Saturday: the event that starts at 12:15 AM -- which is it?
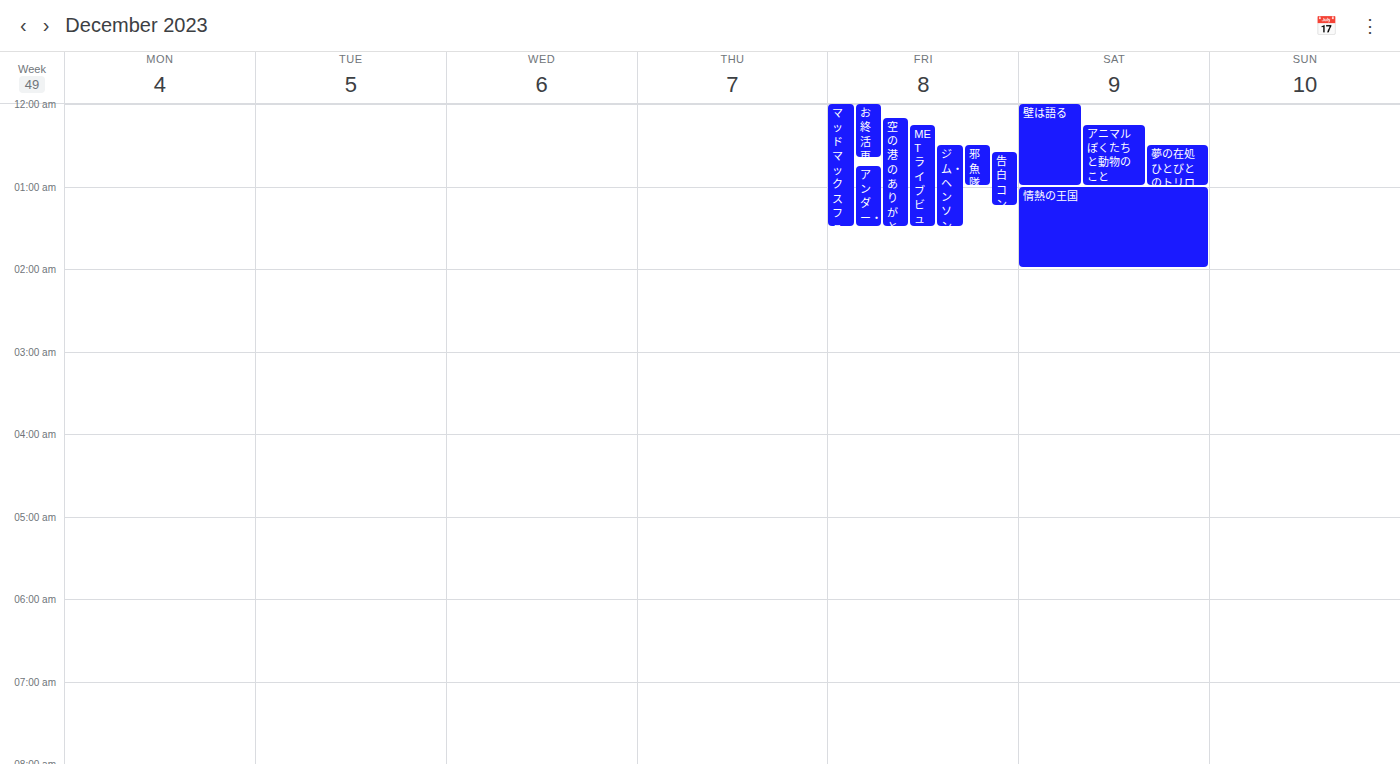
"アニマル ぼくたちと動物のこと"